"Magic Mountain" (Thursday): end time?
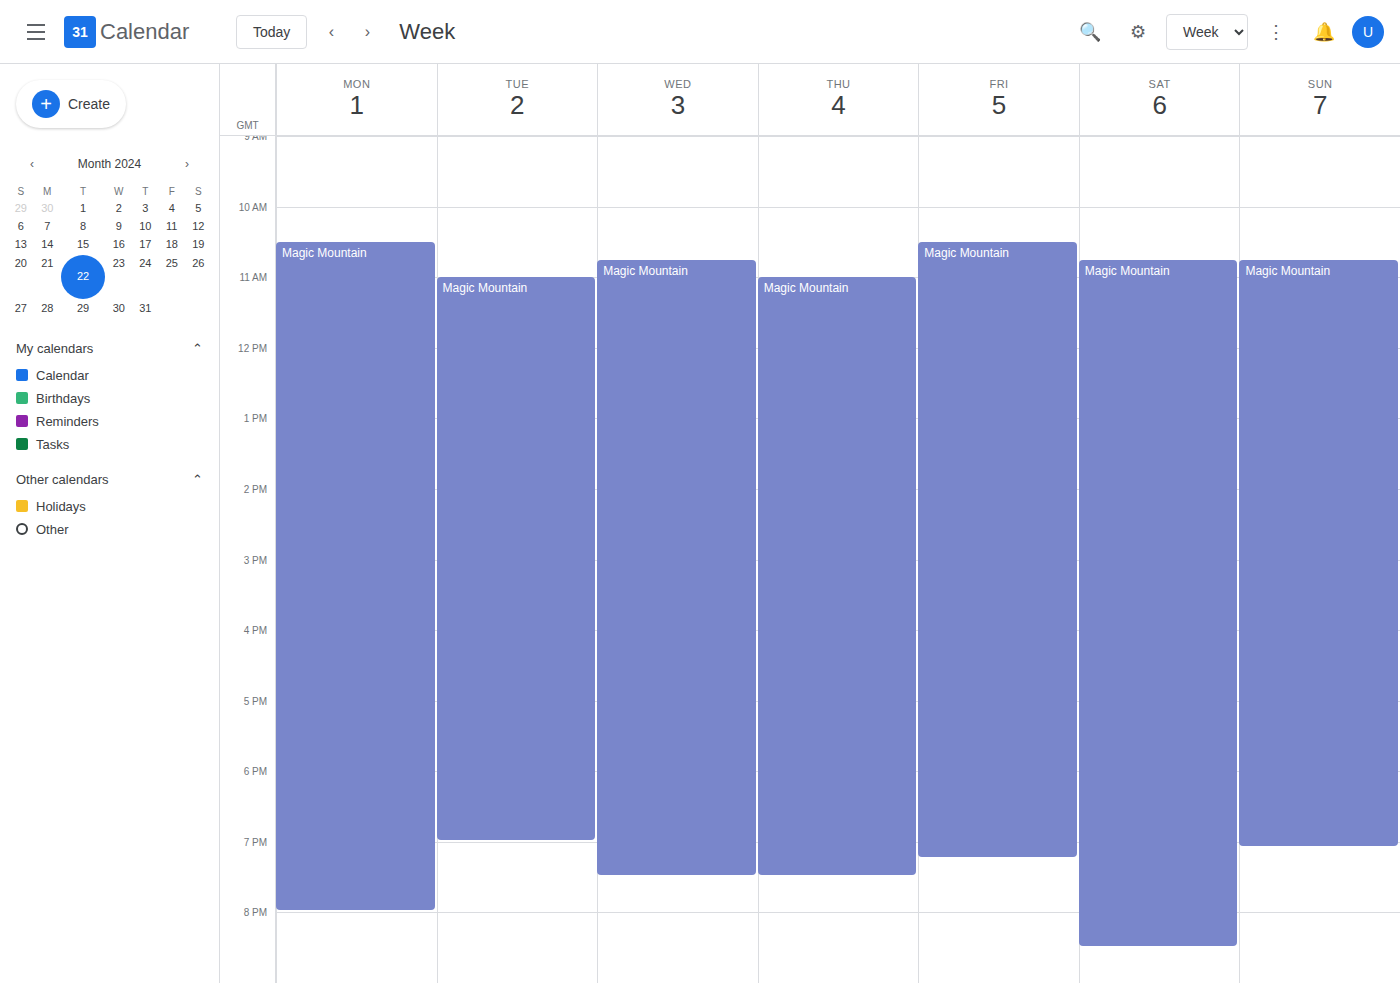
7:30 PM